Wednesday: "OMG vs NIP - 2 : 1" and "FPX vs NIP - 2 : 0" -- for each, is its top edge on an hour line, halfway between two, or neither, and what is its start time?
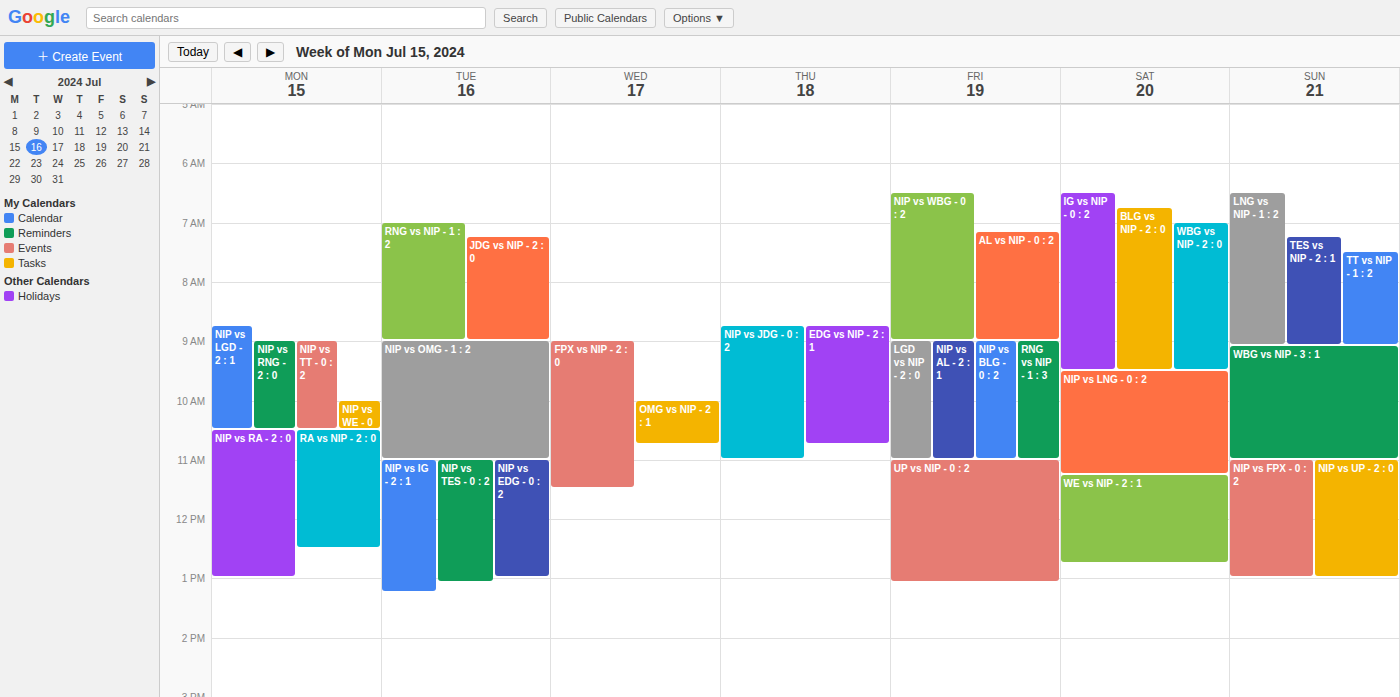
"OMG vs NIP - 2 : 1": 10:00 AM, exactly on the 10 AM line. "FPX vs NIP - 2 : 0": 9:00 AM, exactly on the 9 AM line.